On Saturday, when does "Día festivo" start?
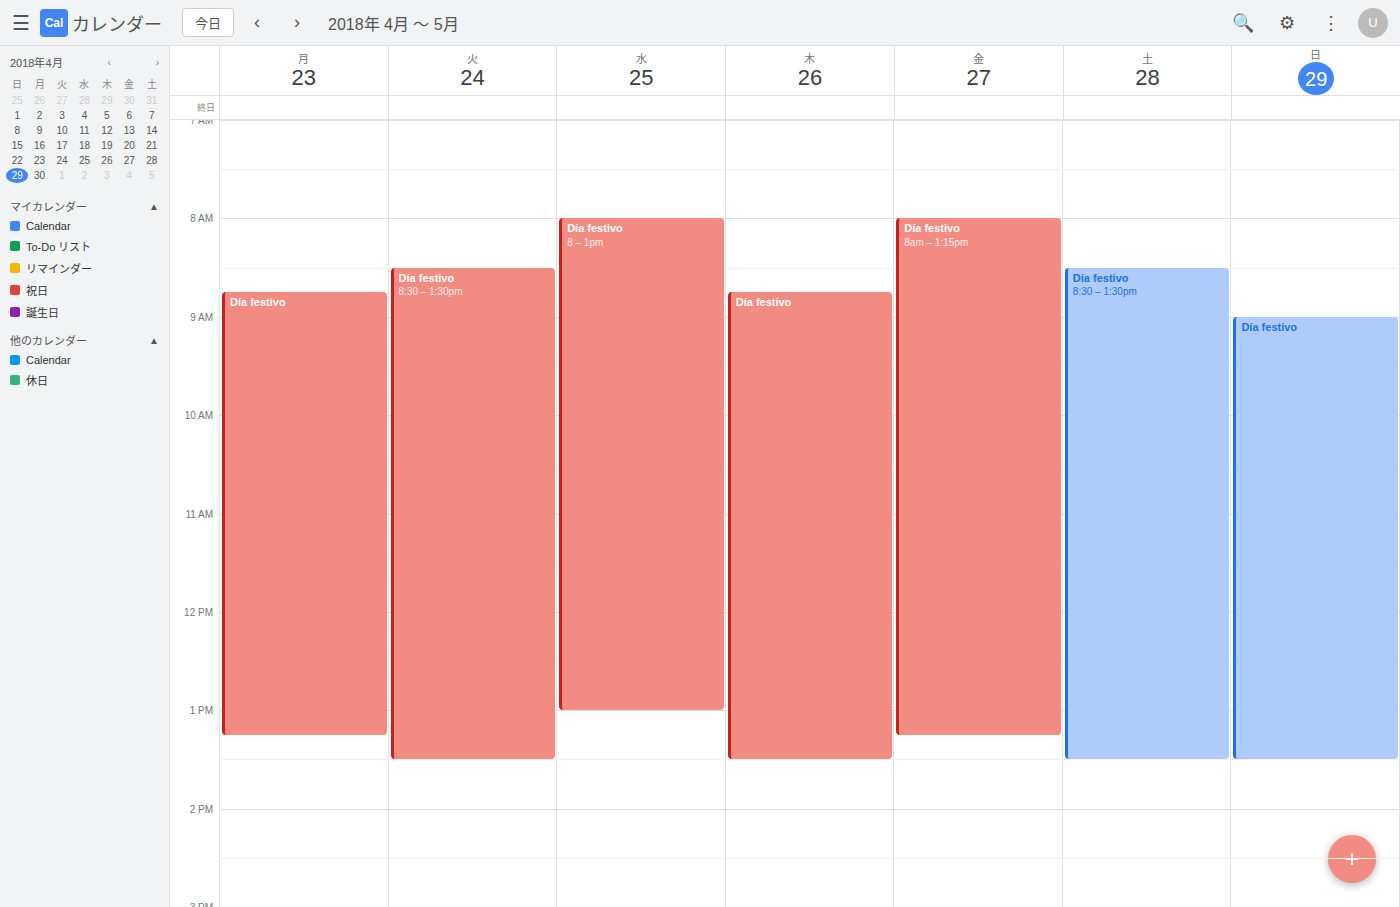
8:30 AM